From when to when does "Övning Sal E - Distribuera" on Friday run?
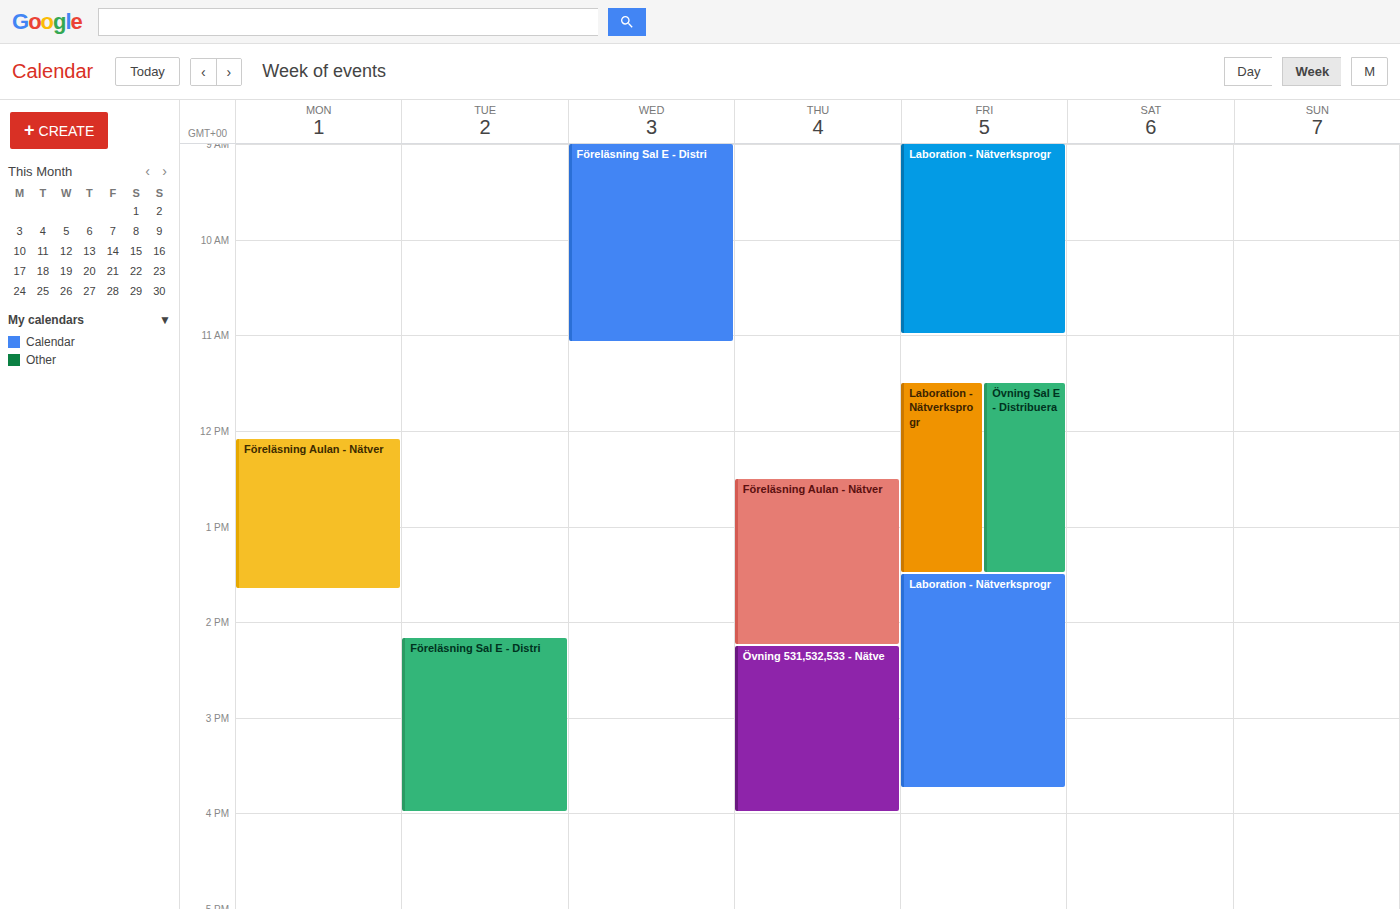
11:30 AM to 1:30 PM